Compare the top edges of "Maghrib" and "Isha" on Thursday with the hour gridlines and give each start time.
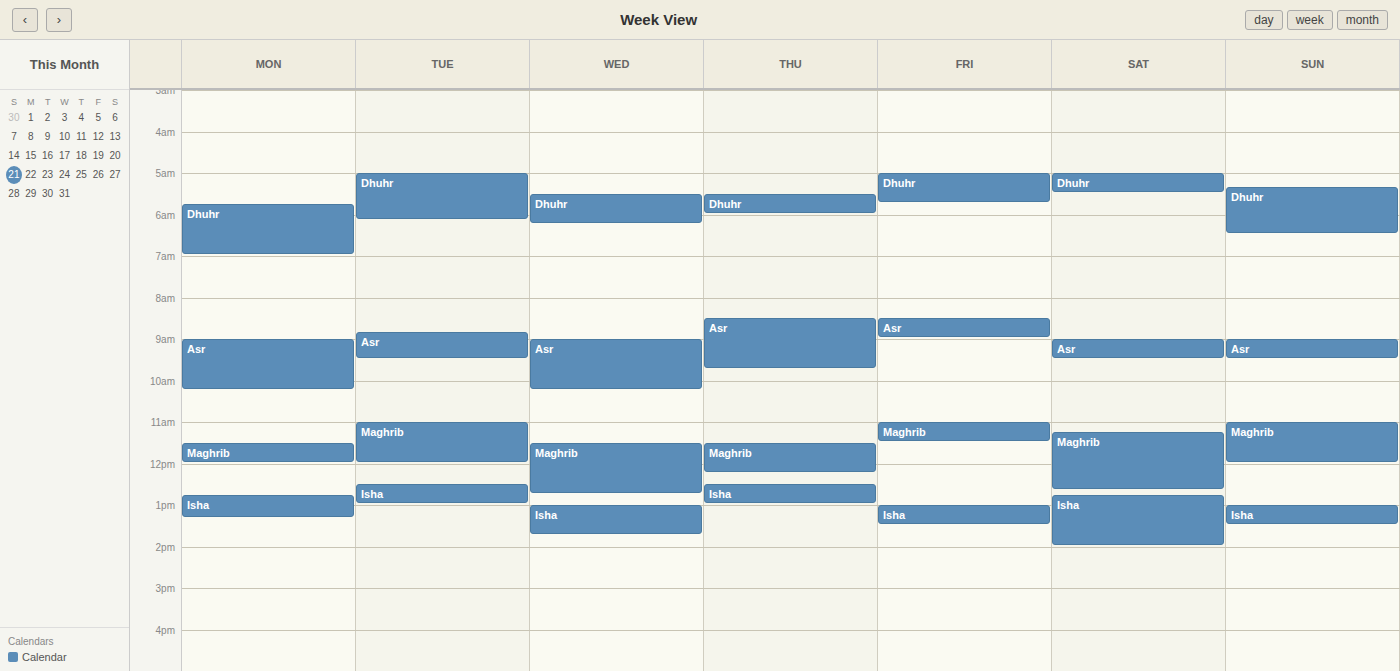
"Maghrib": 11:30 AM, halfway between the 11 AM and 12 PM lines. "Isha": 12:30 PM, halfway between the 12 PM and 1 PM lines.